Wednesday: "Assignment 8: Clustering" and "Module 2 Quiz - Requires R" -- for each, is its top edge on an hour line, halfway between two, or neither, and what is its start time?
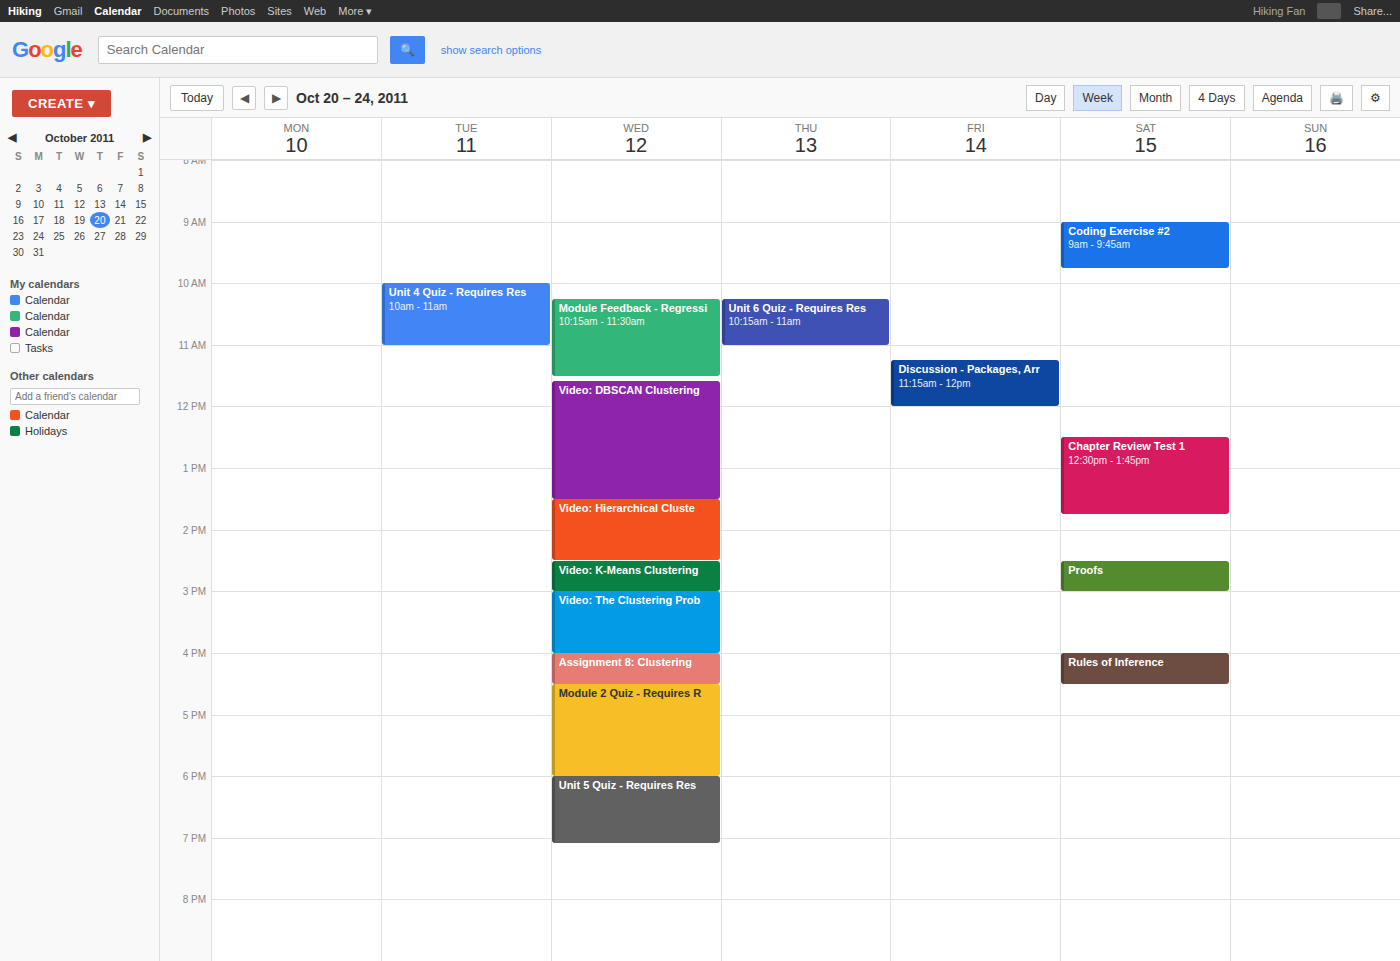
"Assignment 8: Clustering": 16:00, exactly on the 16:00 line. "Module 2 Quiz - Requires R": 16:30, halfway between the 16:00 and 17:00 lines.